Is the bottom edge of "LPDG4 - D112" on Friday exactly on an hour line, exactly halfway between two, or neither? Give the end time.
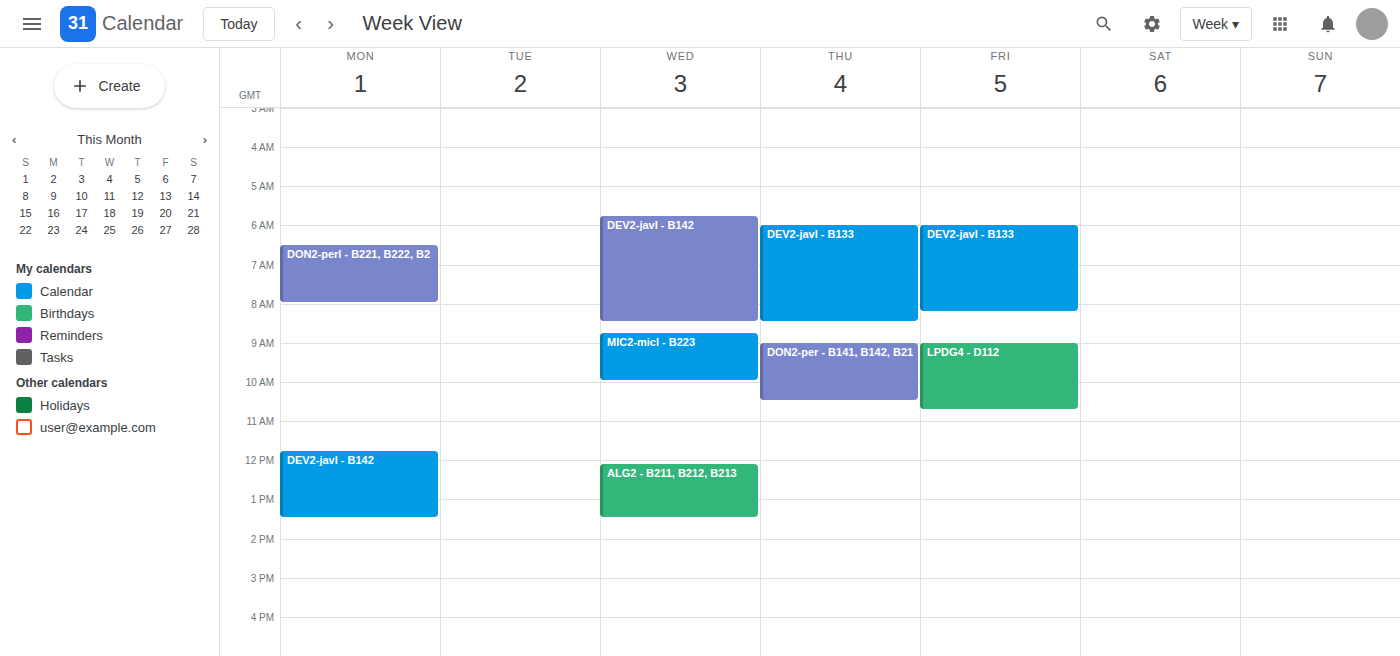
10:45 AM -- neither: three quarters of the way from the 10 AM line to the 11 AM line.